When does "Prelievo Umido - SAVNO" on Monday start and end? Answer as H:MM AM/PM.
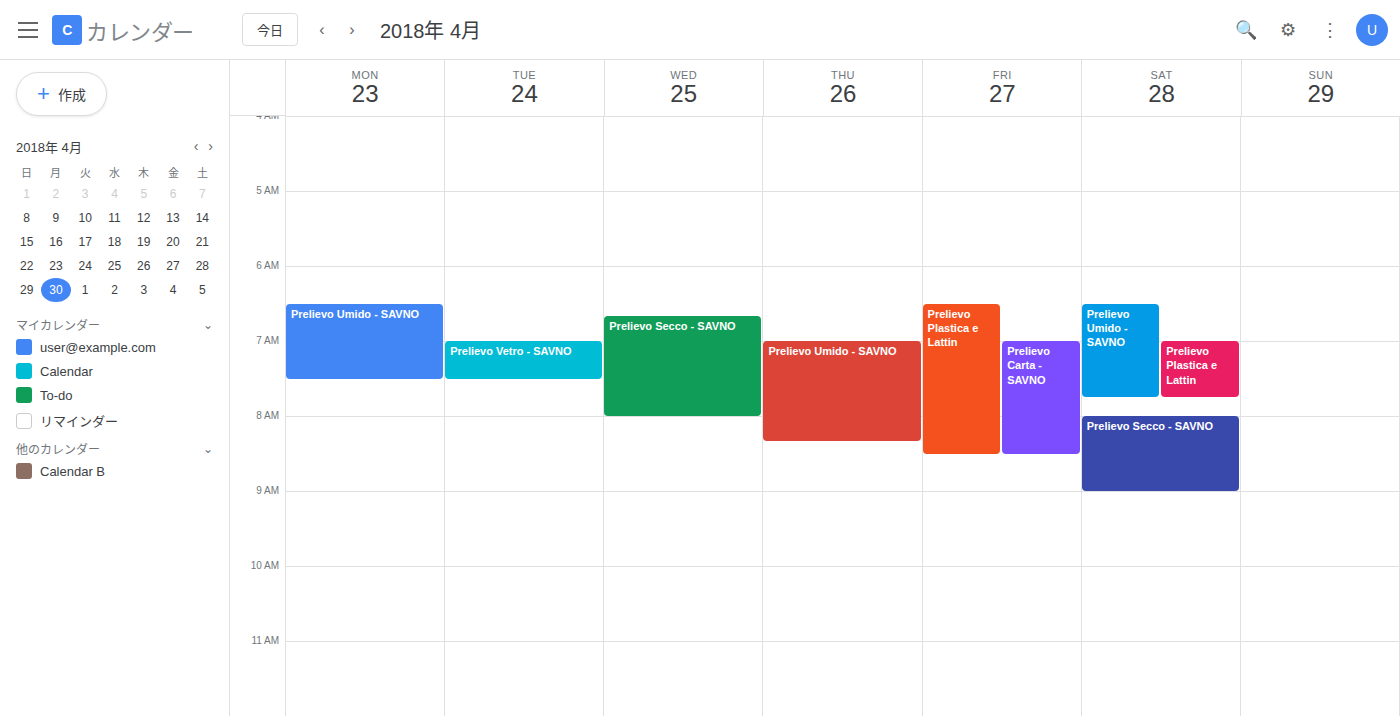
6:30 AM to 7:30 AM